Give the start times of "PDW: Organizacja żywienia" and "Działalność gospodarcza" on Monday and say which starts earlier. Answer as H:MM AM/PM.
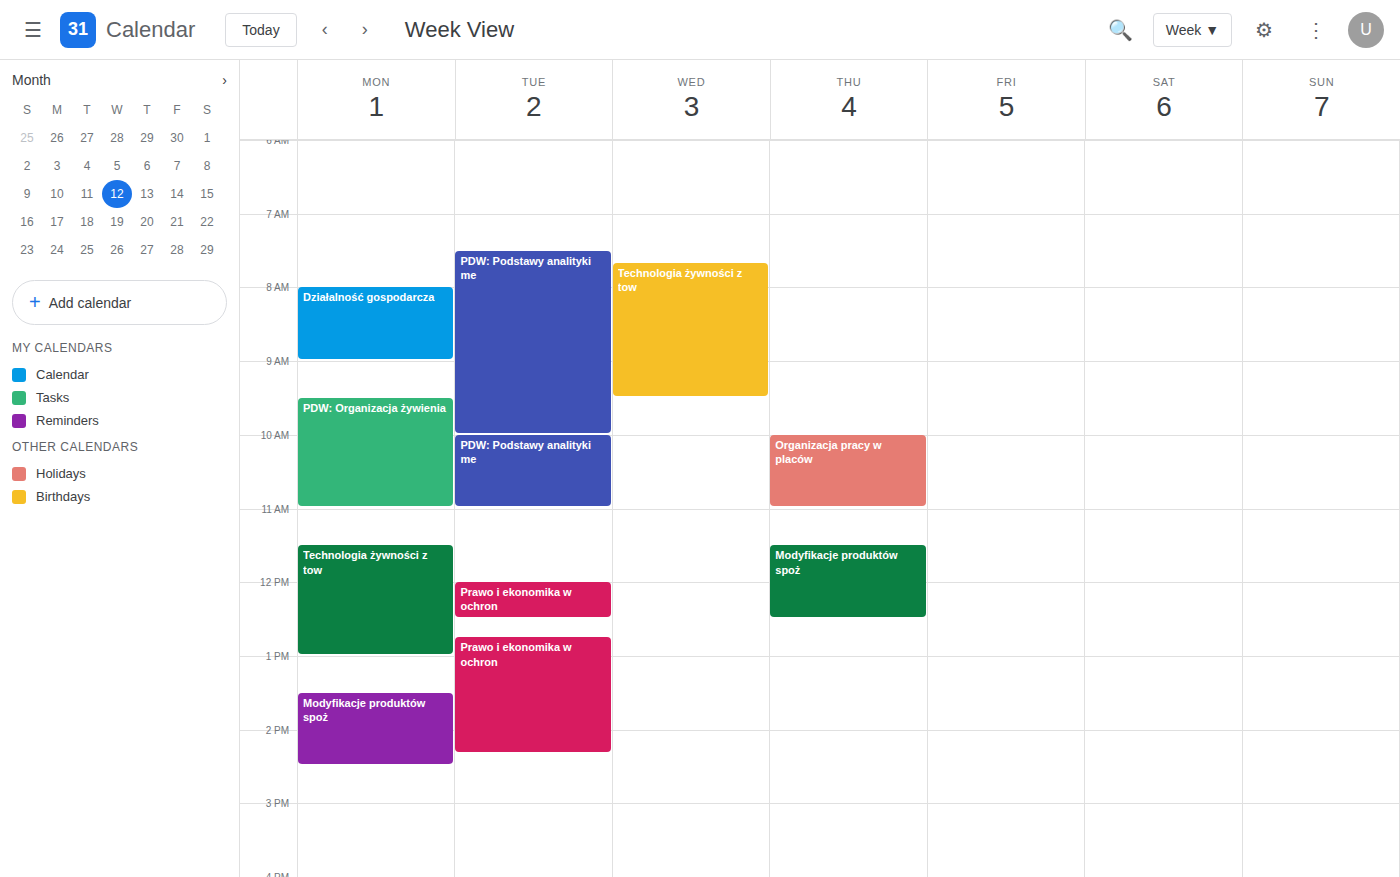
"Działalność gospodarcza" 8:00 AM; "PDW: Organizacja żywienia" 9:30 AM.